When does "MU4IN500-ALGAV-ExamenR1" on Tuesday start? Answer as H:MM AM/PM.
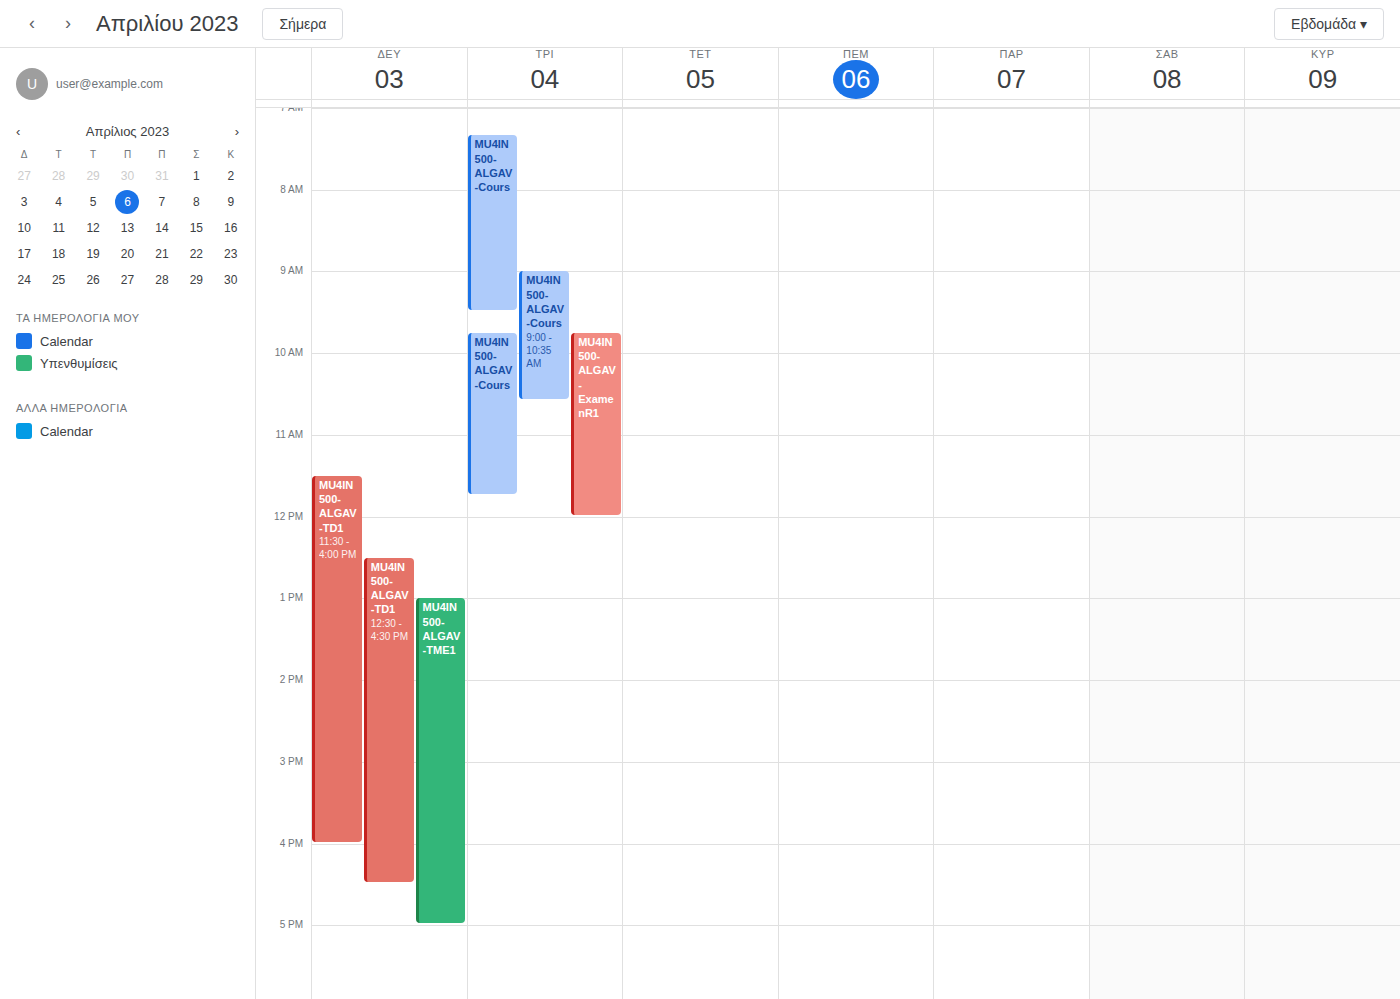
9:45 AM